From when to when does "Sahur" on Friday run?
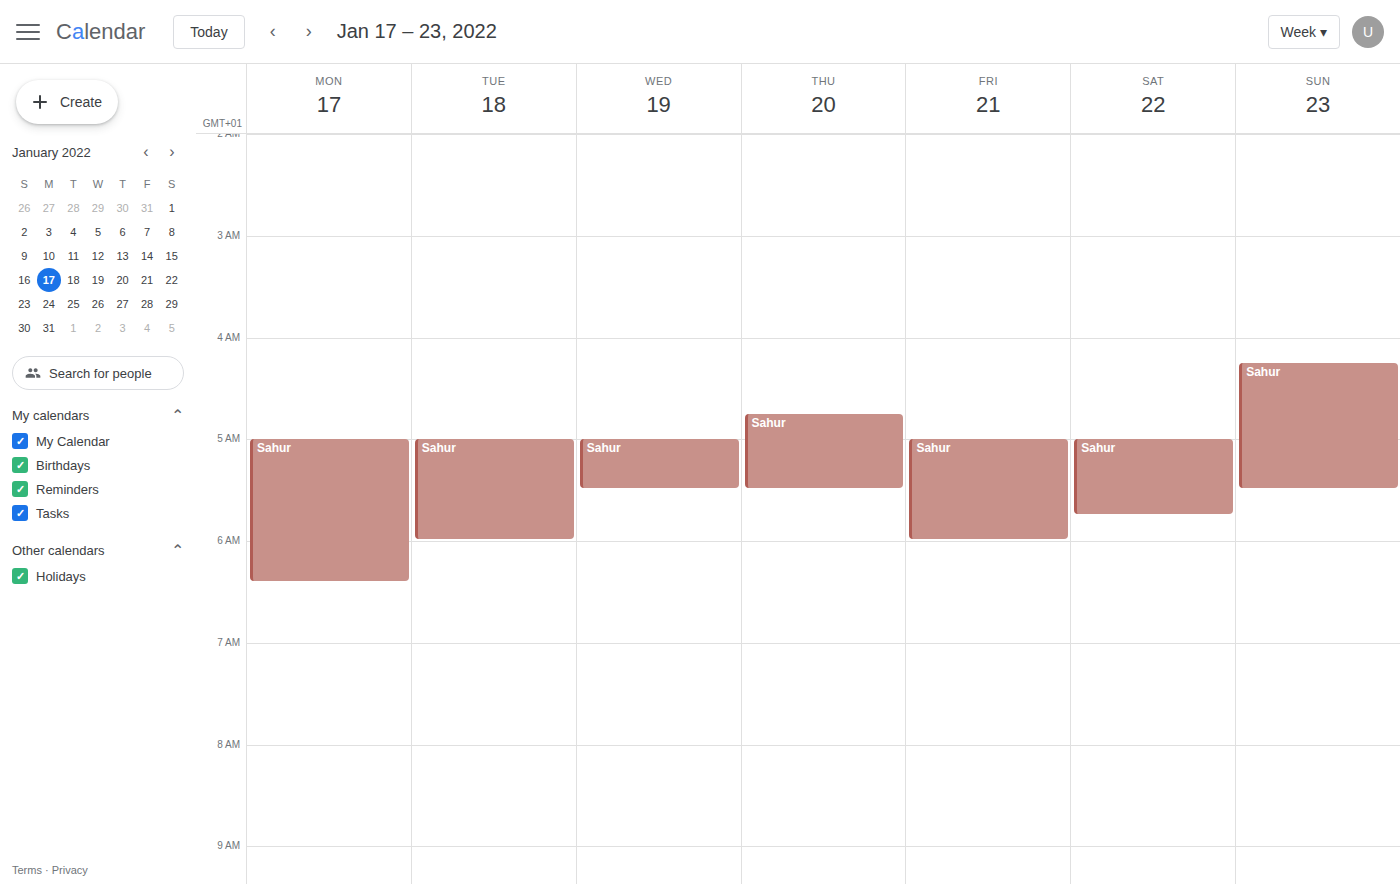
5:00 AM to 6:00 AM